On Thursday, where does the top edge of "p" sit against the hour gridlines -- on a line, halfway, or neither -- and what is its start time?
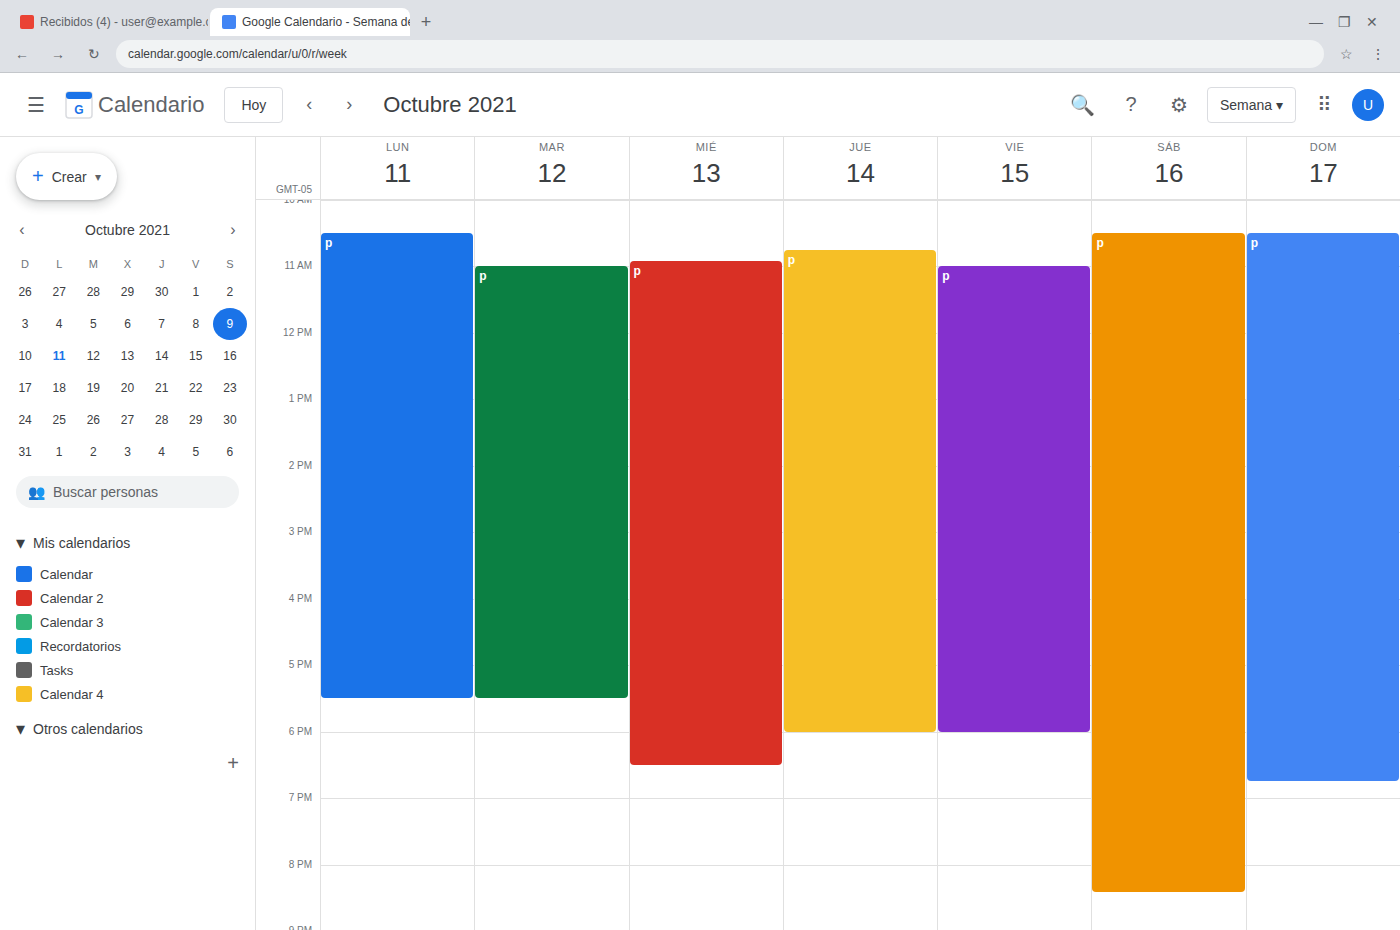
10:45 AM -- neither: three quarters of the way from the 10 AM line to the 11 AM line.